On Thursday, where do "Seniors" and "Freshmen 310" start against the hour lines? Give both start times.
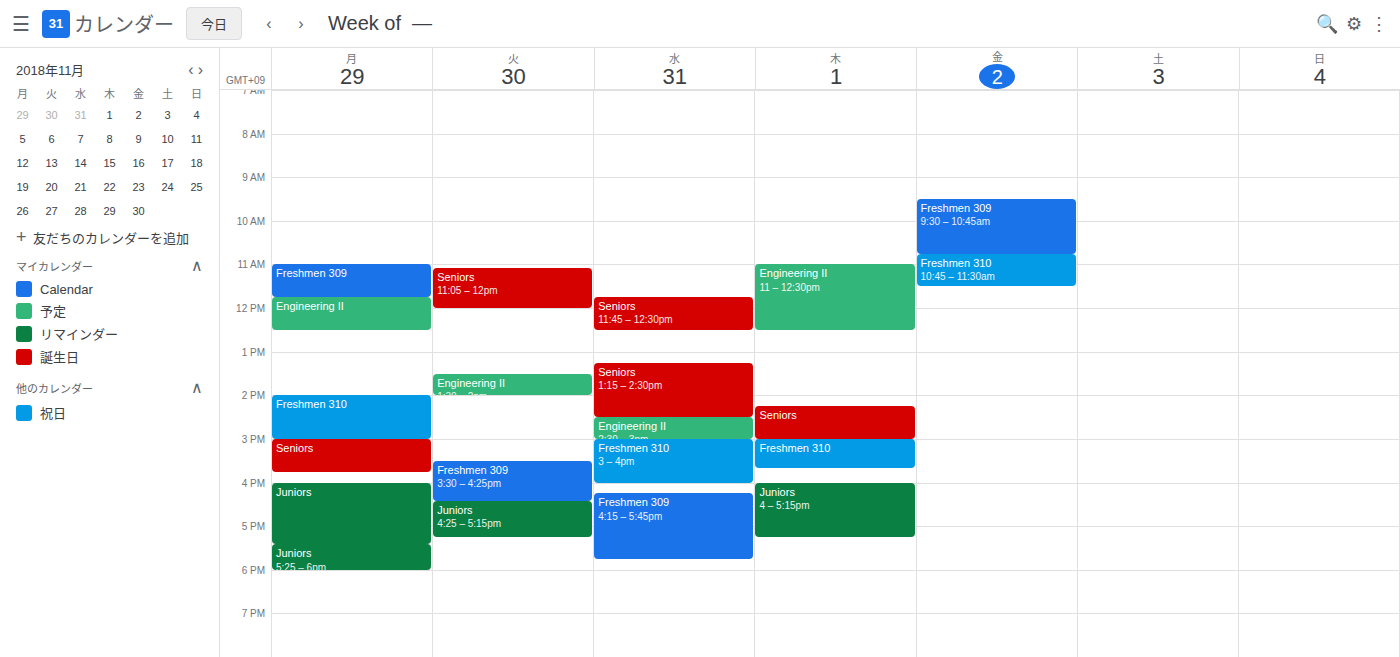
"Seniors": 2:15 PM, neither: a quarter of the way from the 2 PM line to the 3 PM line. "Freshmen 310": 3:00 PM, exactly on the 3 PM line.